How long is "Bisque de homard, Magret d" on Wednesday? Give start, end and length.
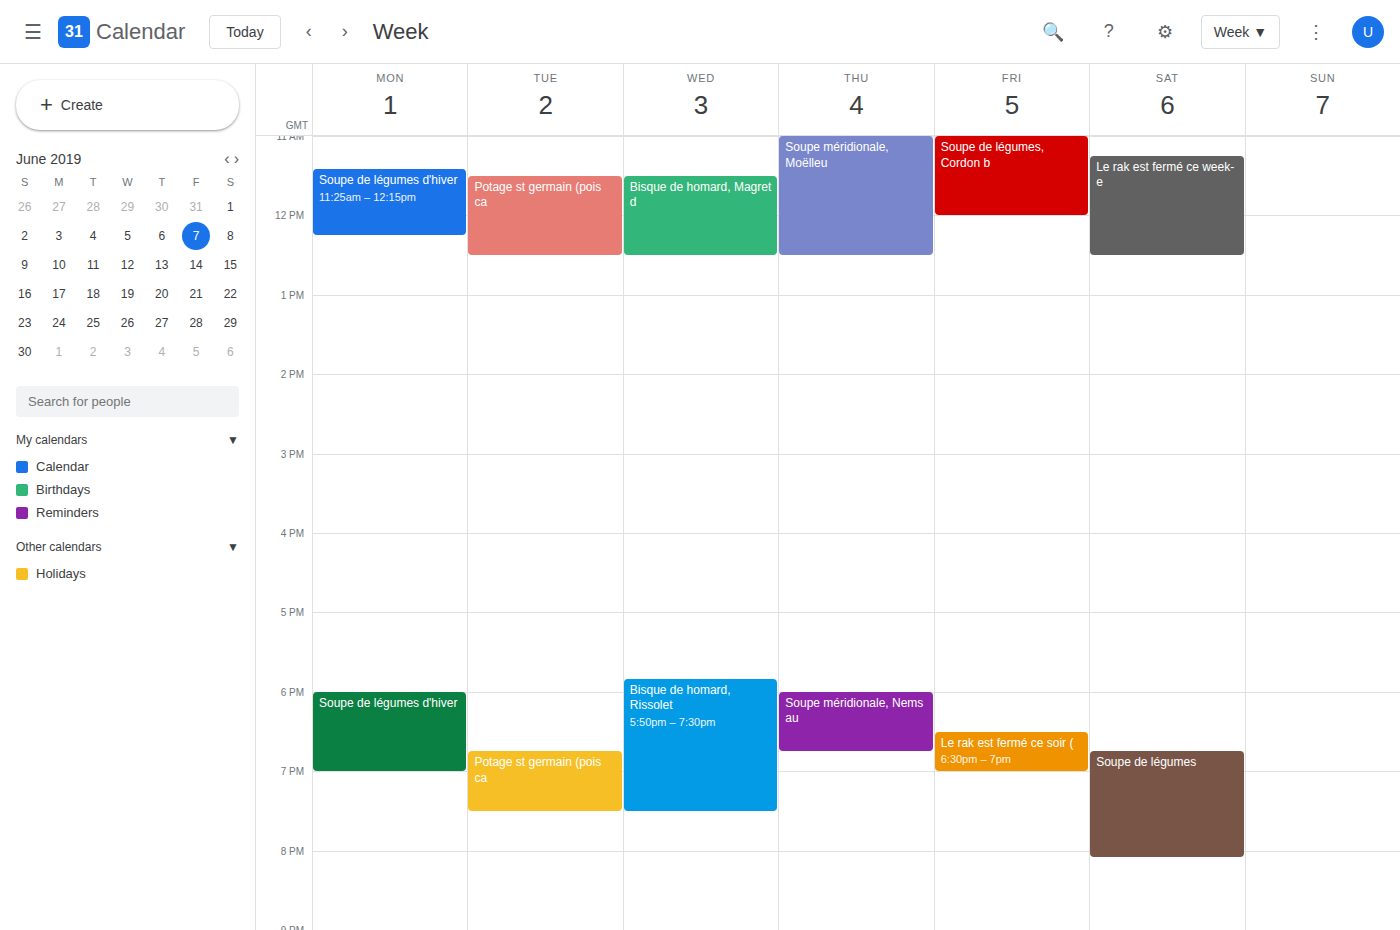
11:30 AM to 12:30 PM, 1 hour